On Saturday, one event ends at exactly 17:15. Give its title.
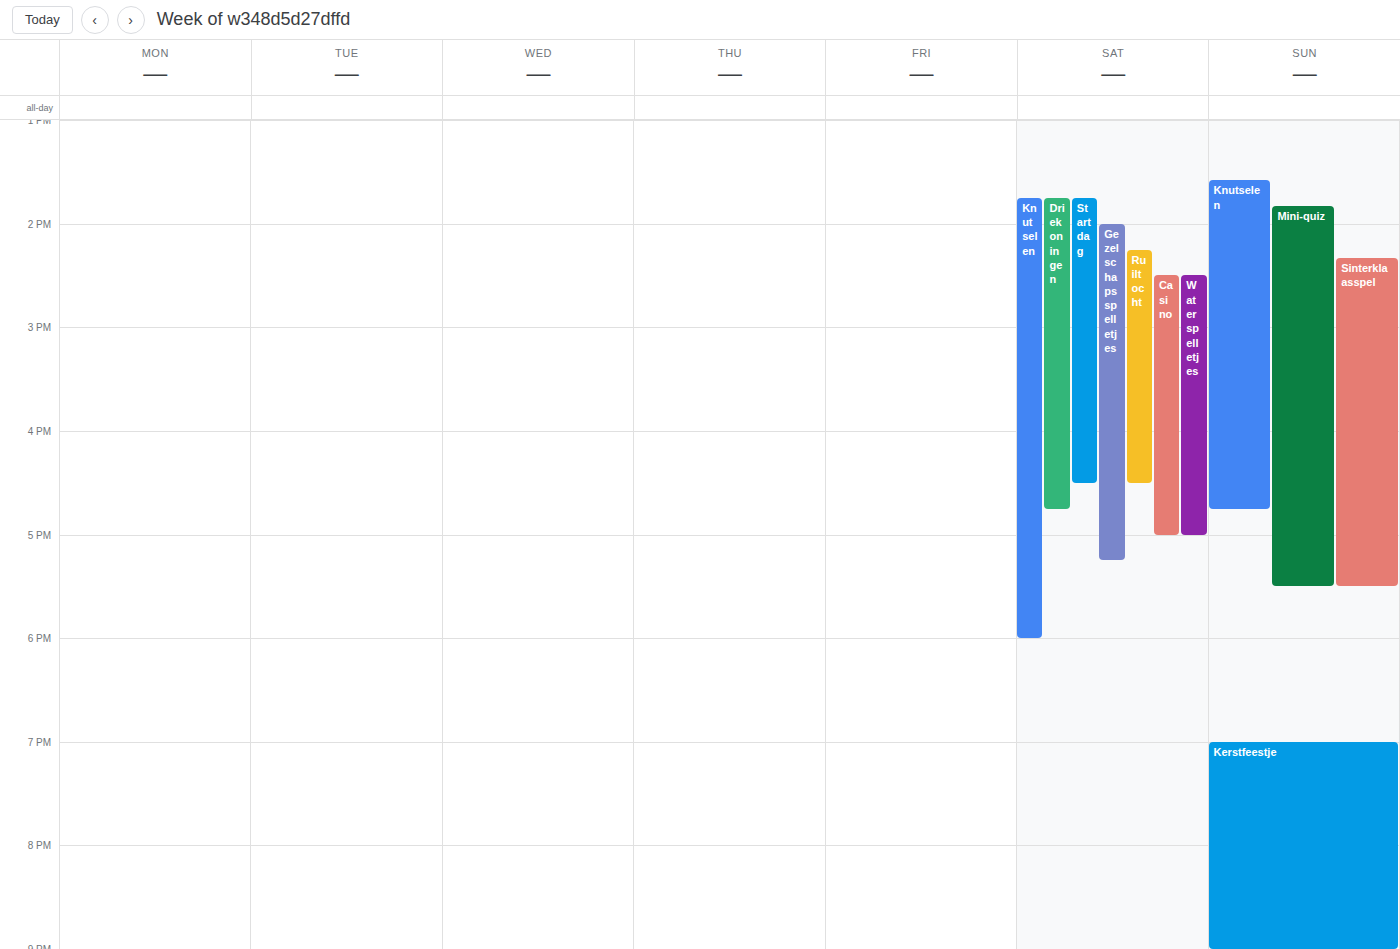
"Gezelschapsspelletjes"